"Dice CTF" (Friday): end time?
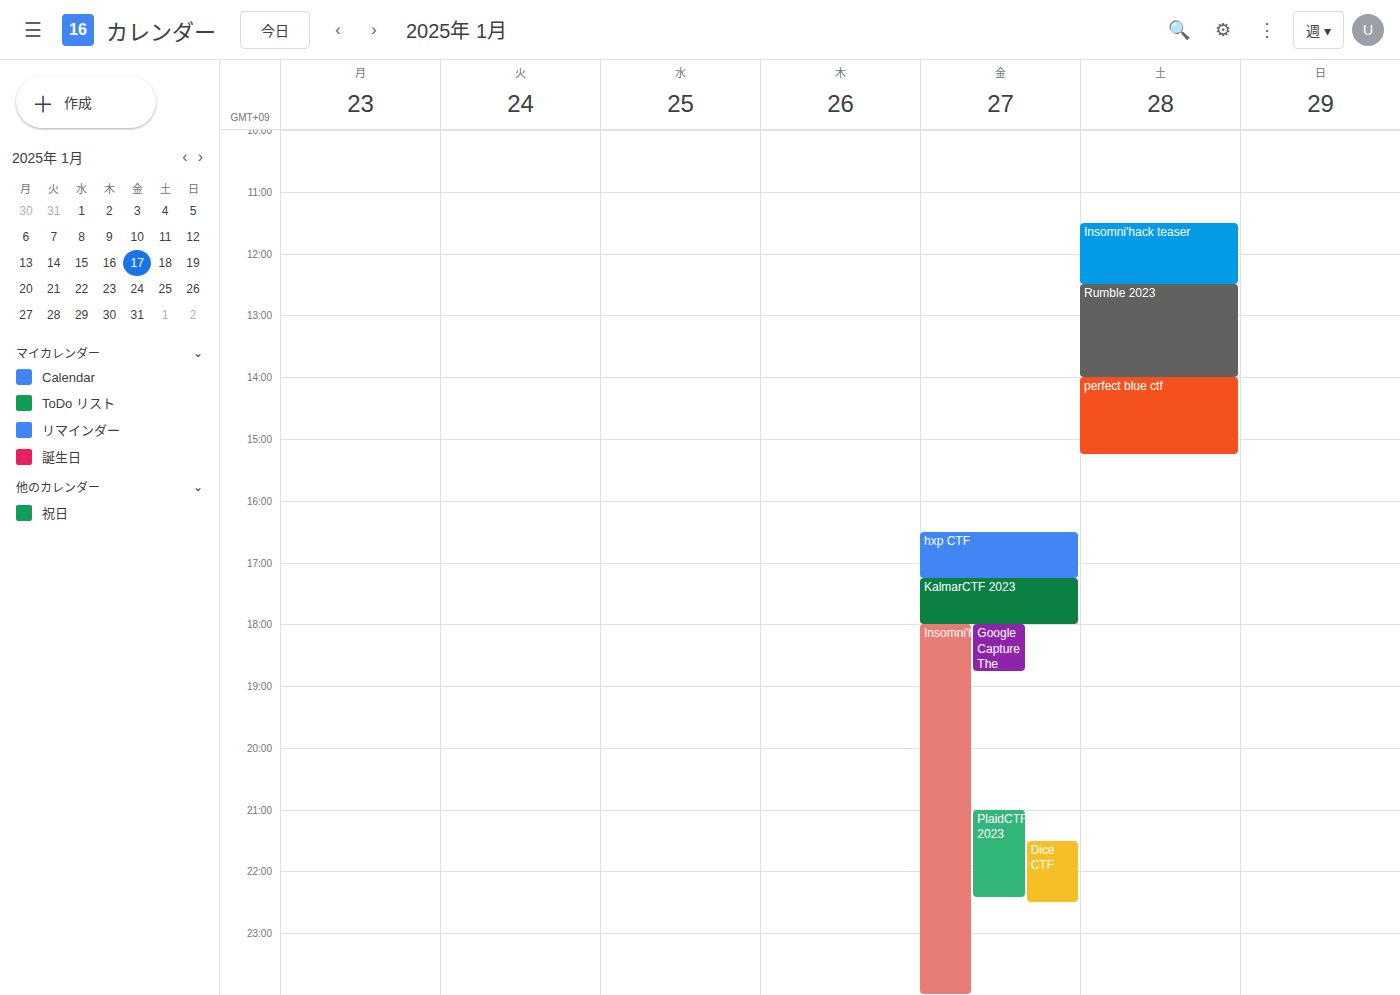
10:30 PM